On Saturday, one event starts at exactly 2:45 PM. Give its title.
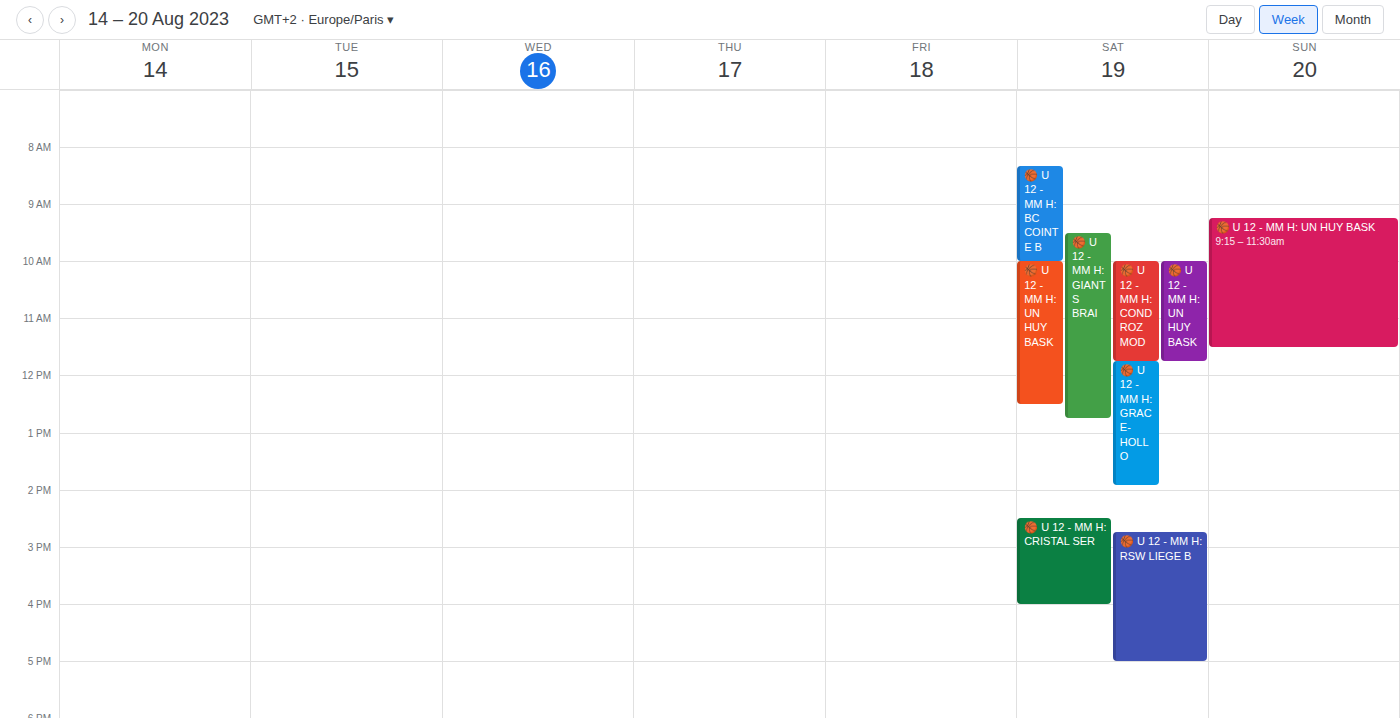
"🏀 U 12 - MM H: RSW LIEGE B"